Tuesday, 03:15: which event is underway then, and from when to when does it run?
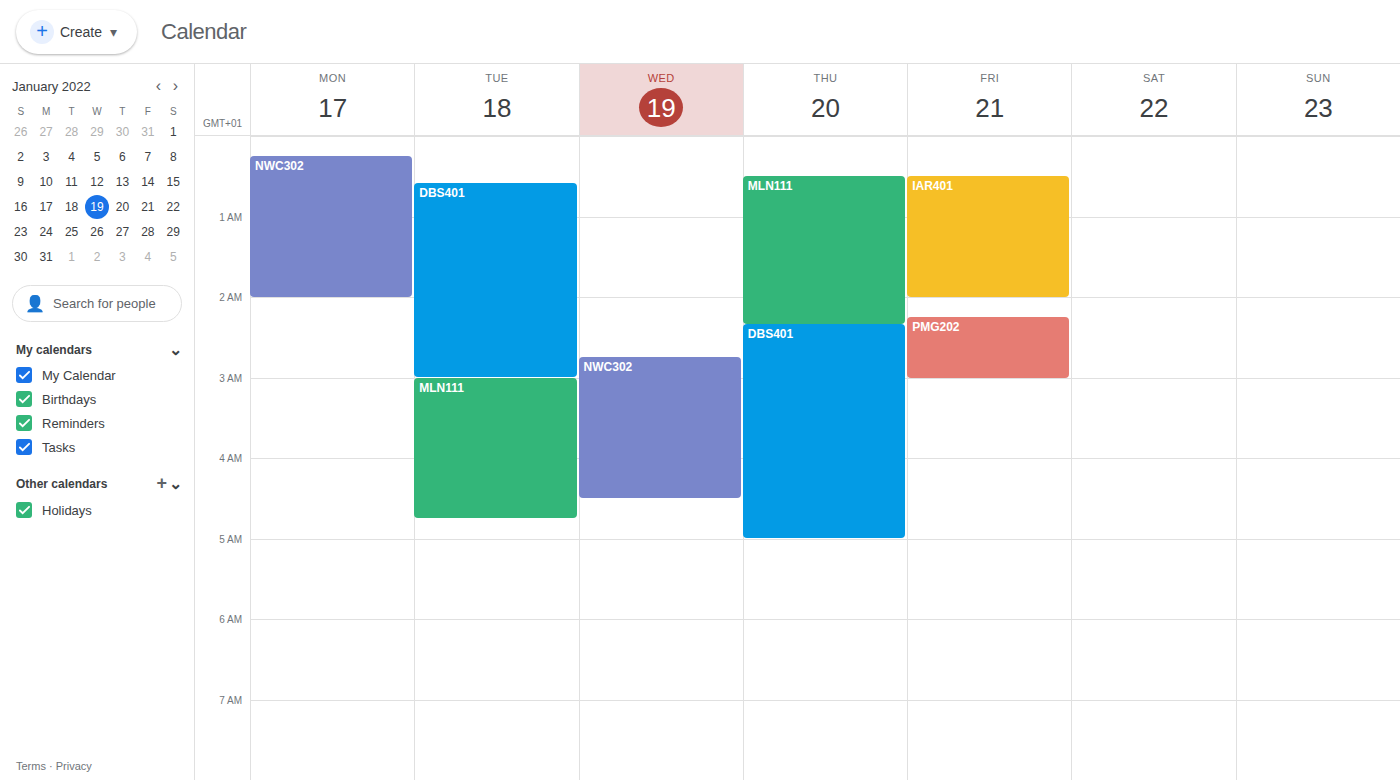
"MLN111", 03:00 to 04:45